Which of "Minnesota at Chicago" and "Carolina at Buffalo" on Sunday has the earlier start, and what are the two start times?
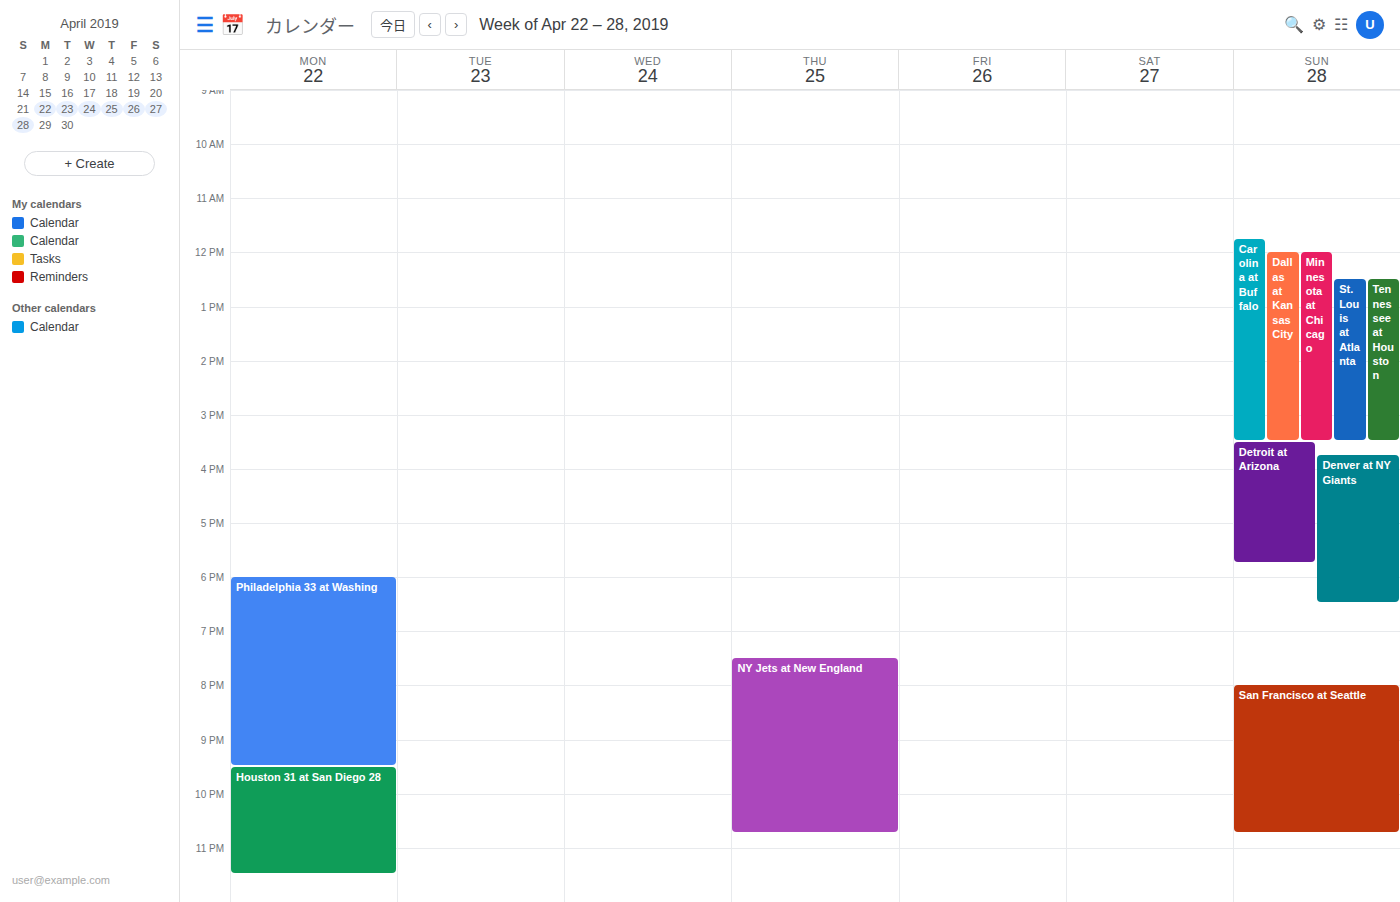
"Carolina at Buffalo" 11:45 AM; "Minnesota at Chicago" 12:00 PM.